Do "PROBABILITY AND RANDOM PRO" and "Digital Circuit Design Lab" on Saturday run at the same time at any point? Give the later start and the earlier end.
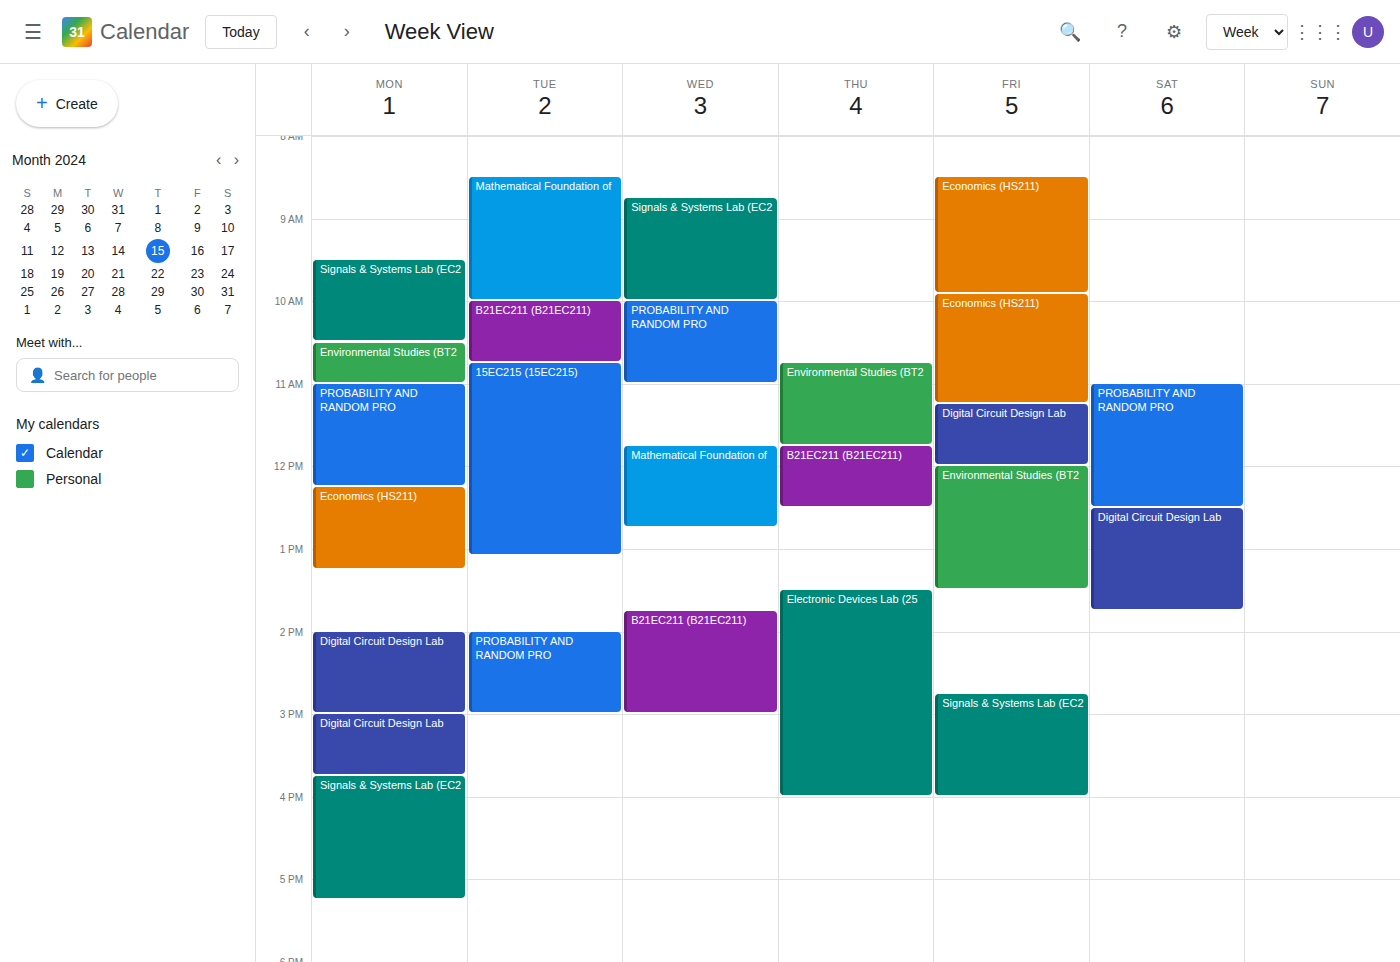
"PROBABILITY AND RANDOM PRO" ends at 12:30 PM, exactly when "Digital Circuit Design Lab" starts -- they touch but do not overlap.